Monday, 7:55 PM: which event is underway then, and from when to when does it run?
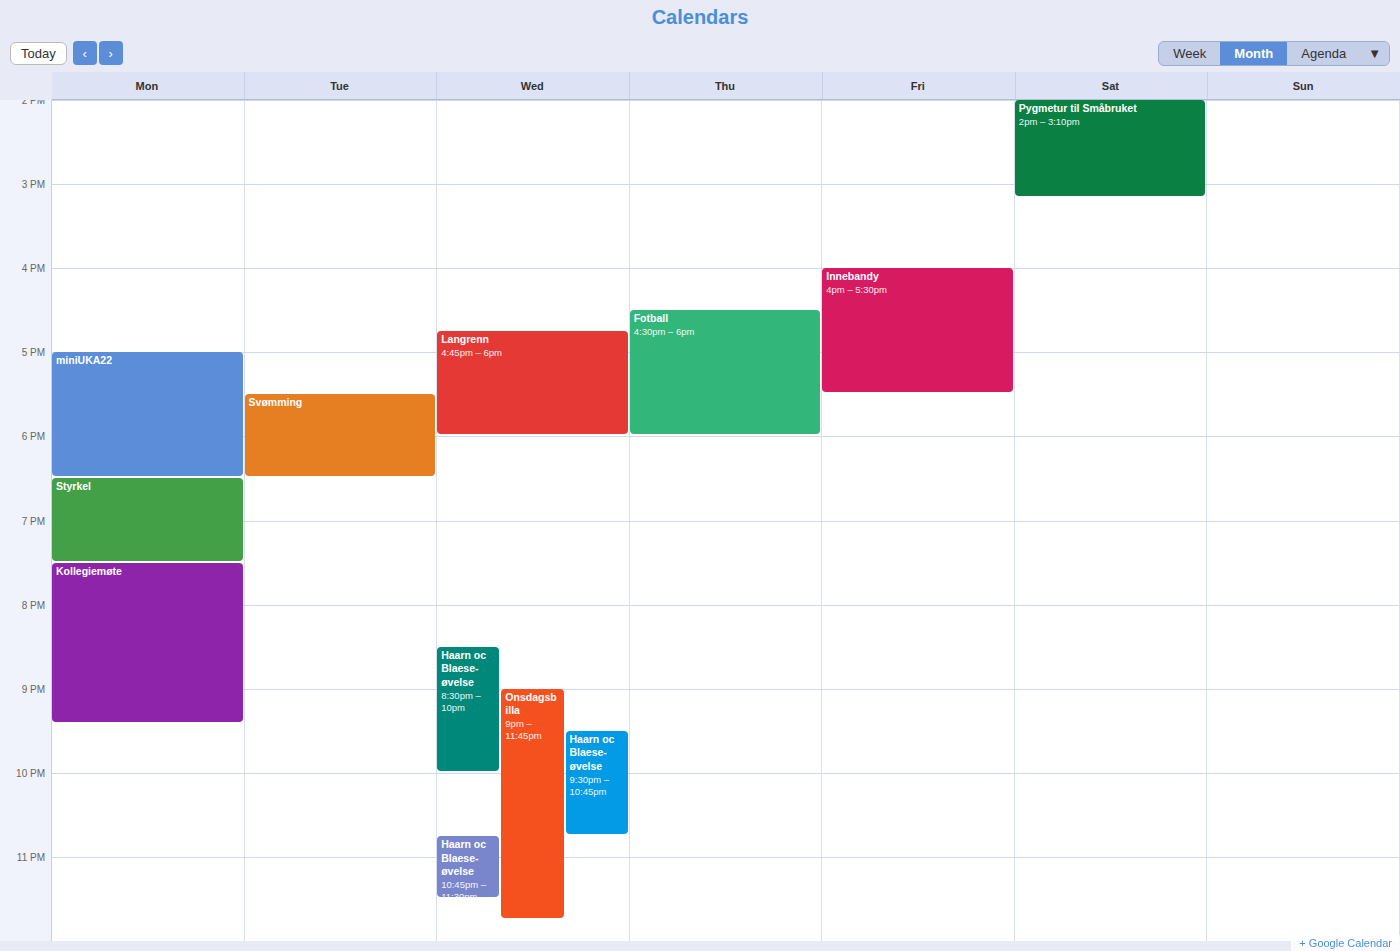
"Kollegiemøte", 7:30 PM to 9:25 PM